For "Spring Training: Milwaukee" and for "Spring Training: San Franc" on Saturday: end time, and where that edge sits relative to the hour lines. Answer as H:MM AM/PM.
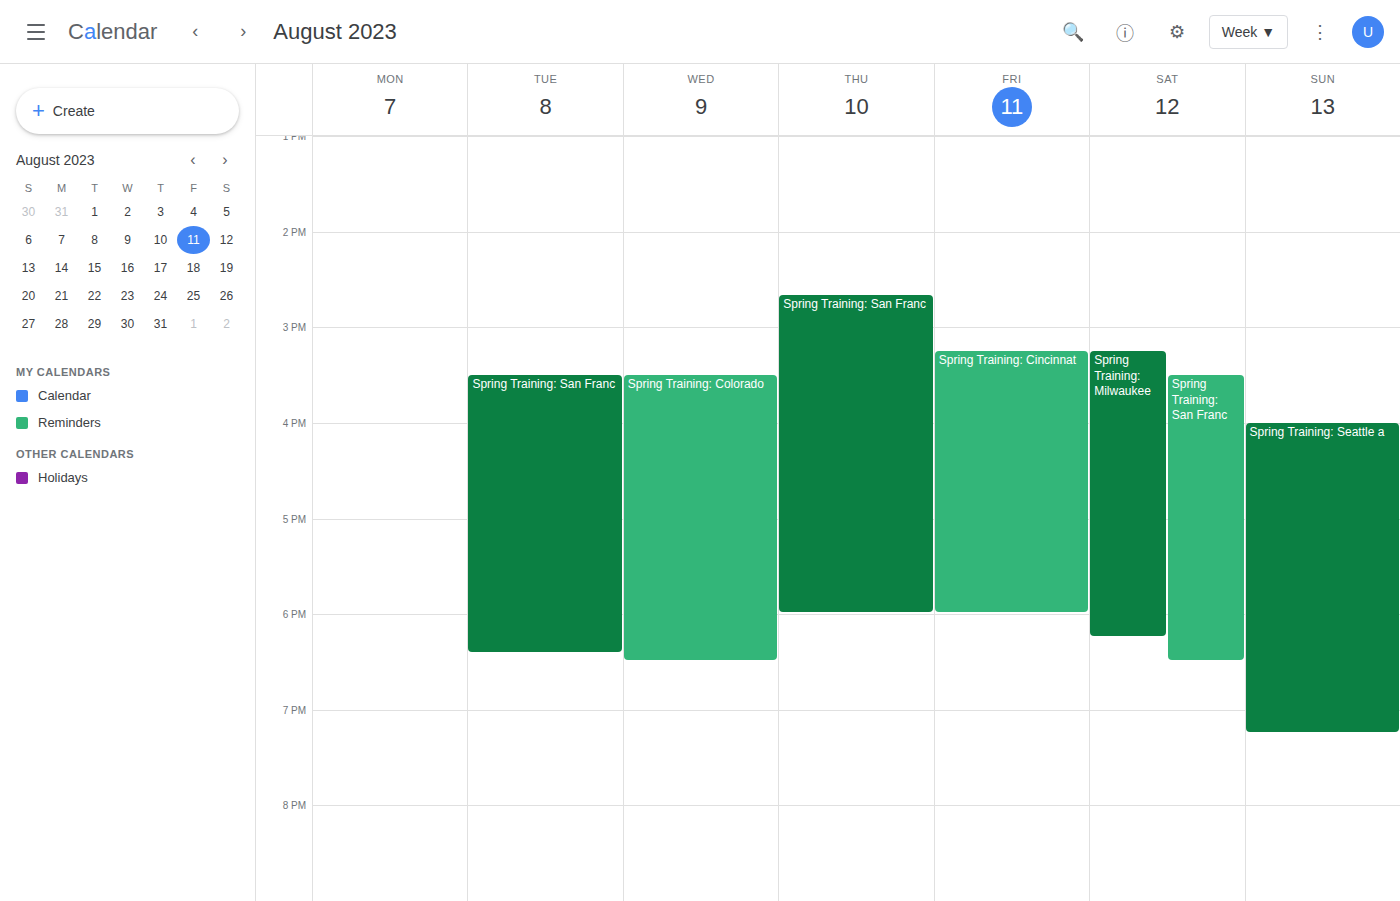
"Spring Training: Milwaukee": 6:15 PM, neither: a quarter of the way from the 6 PM line to the 7 PM line. "Spring Training: San Franc": 6:30 PM, halfway between the 6 PM and 7 PM lines.